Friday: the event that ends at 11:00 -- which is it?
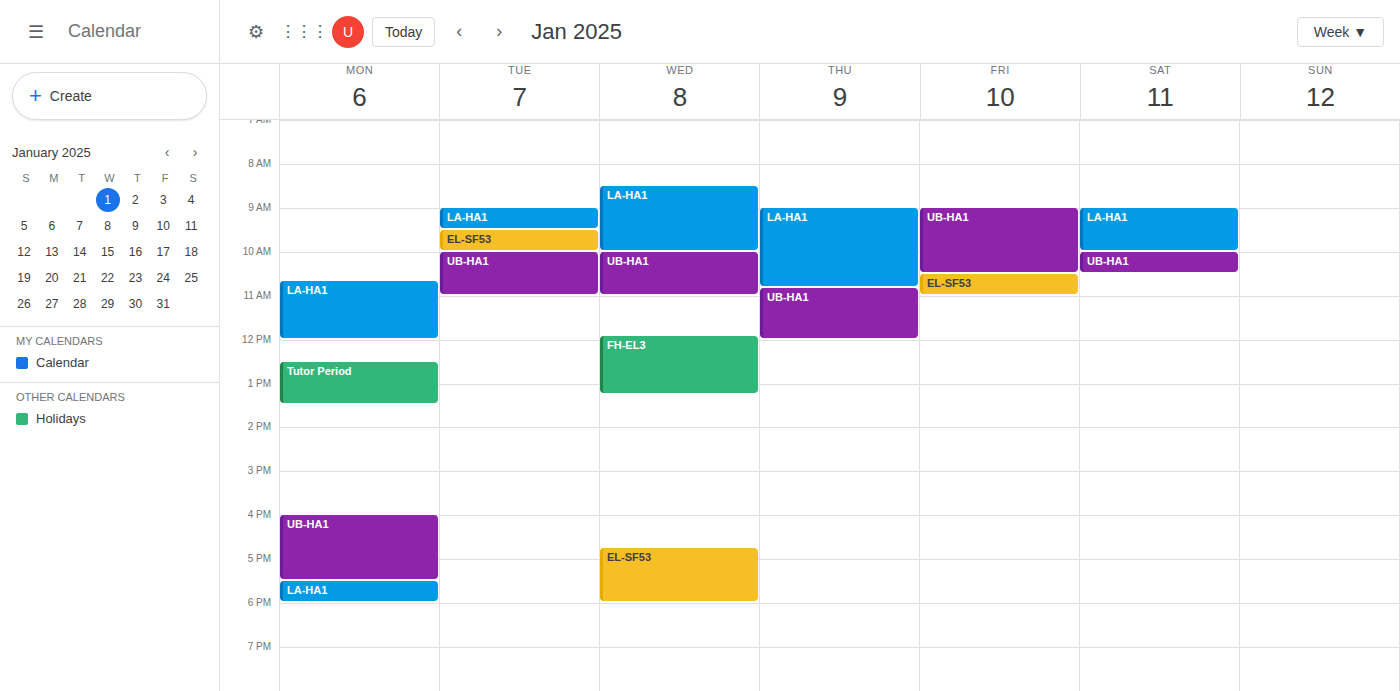
"EL-SF53"